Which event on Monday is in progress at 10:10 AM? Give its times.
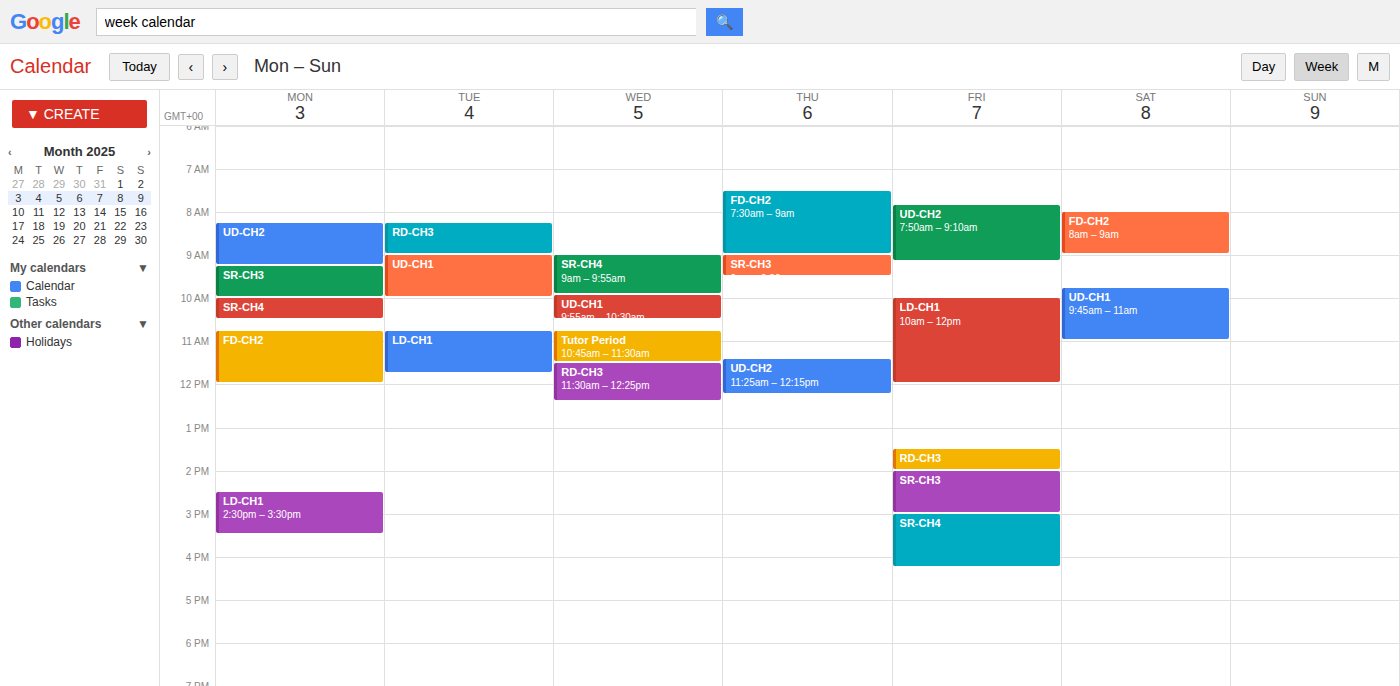
"SR-CH4", 10:00 AM to 10:30 AM